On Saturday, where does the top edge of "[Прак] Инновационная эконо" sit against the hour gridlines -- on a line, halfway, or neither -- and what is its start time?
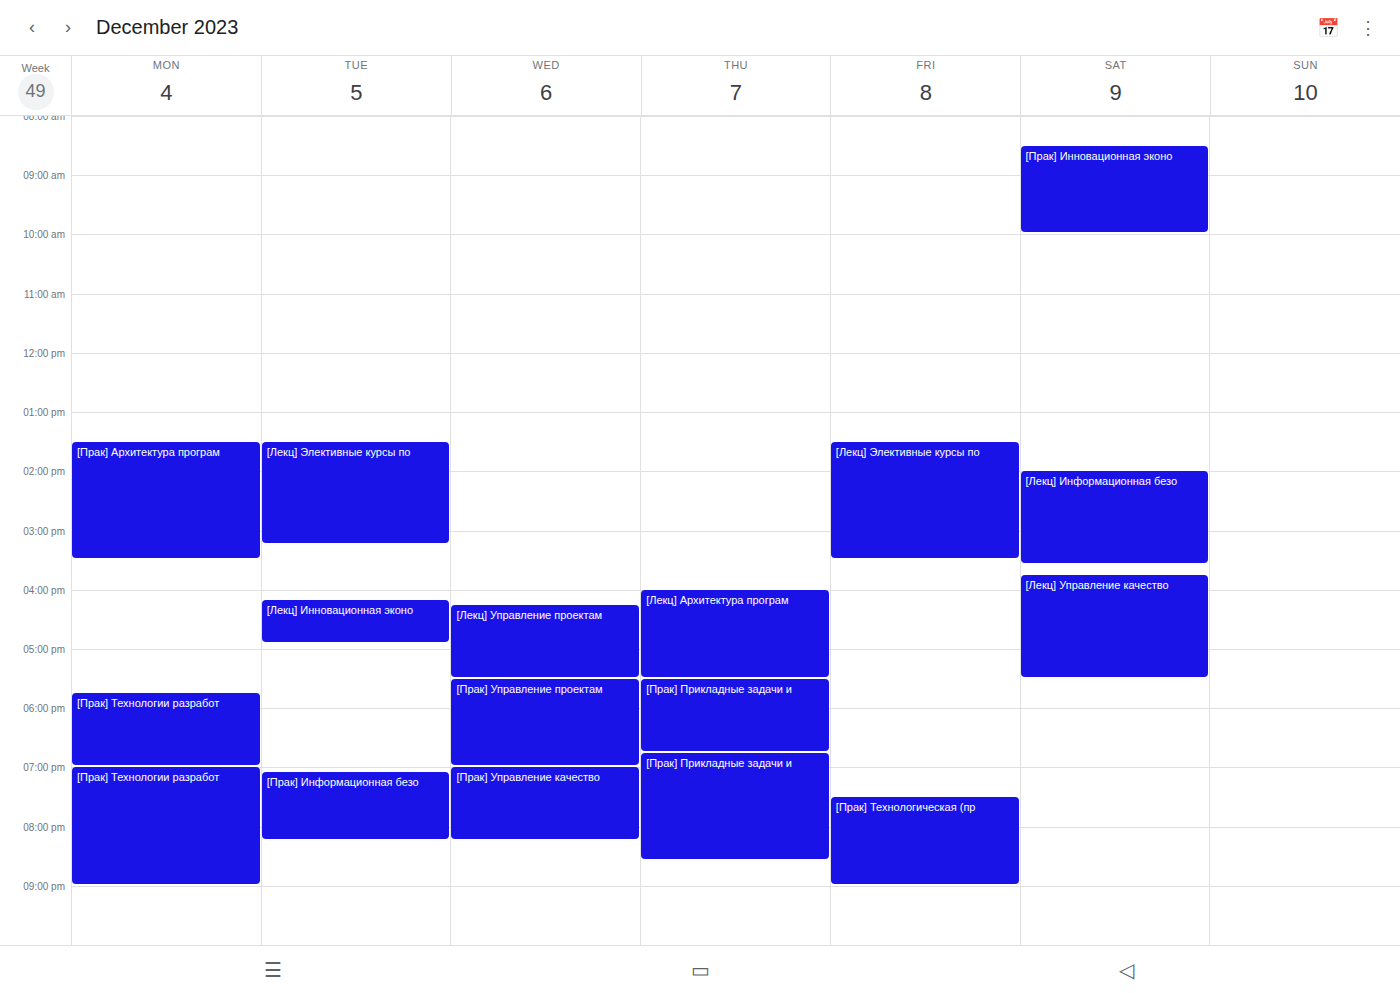
8:30 AM -- halfway between the 8 AM and 9 AM lines.